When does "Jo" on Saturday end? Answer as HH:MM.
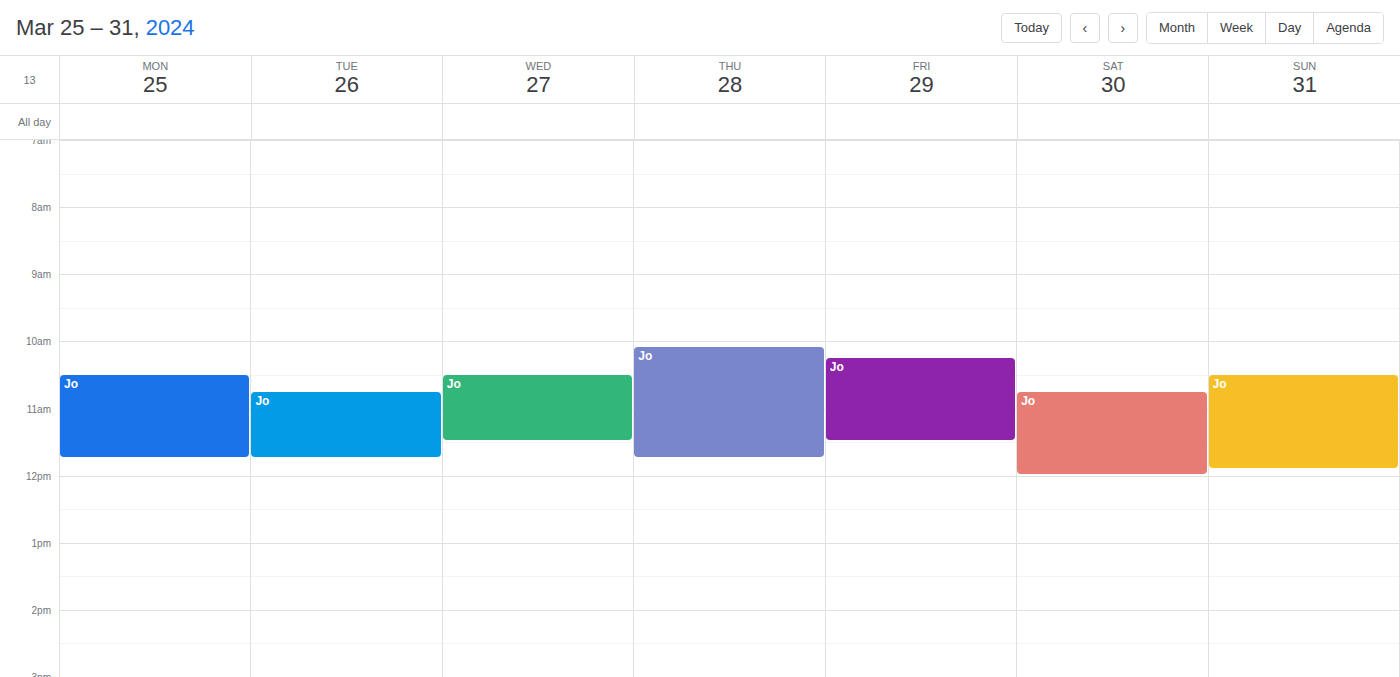
12:00